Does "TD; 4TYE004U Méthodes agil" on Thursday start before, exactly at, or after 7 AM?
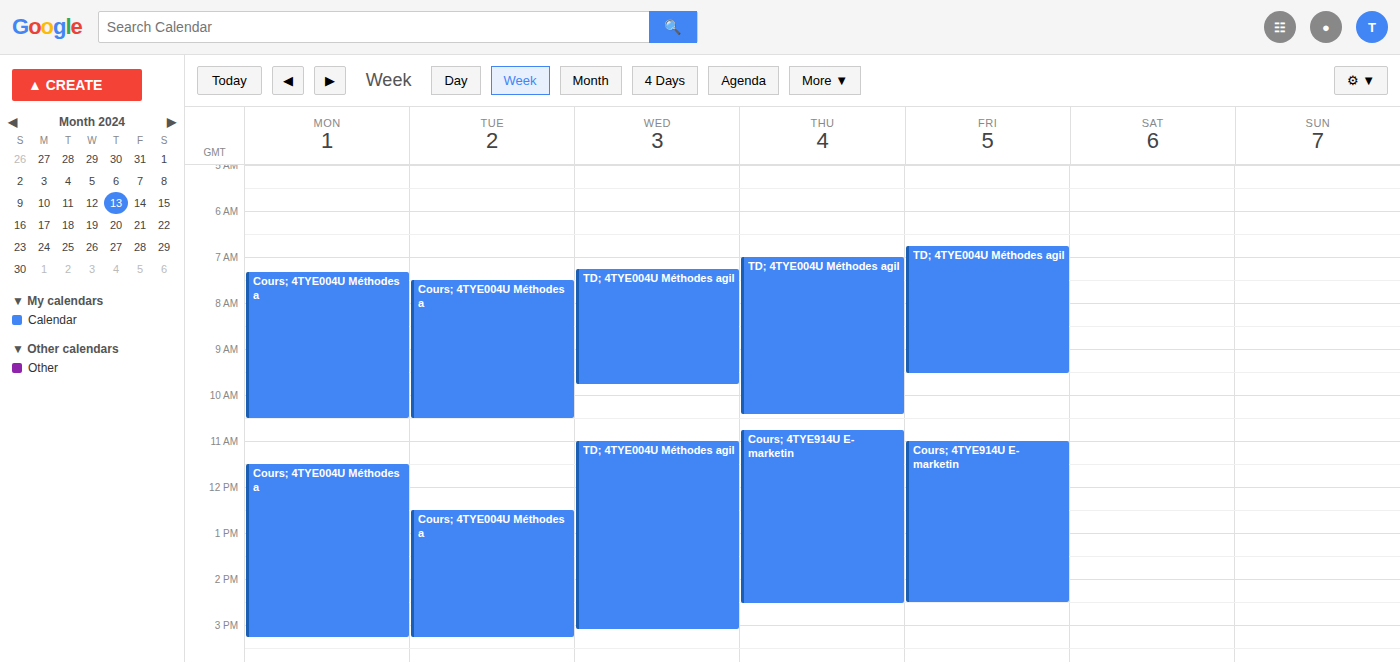
7:00 AM -- exactly at 7 AM, on the 7 AM line.